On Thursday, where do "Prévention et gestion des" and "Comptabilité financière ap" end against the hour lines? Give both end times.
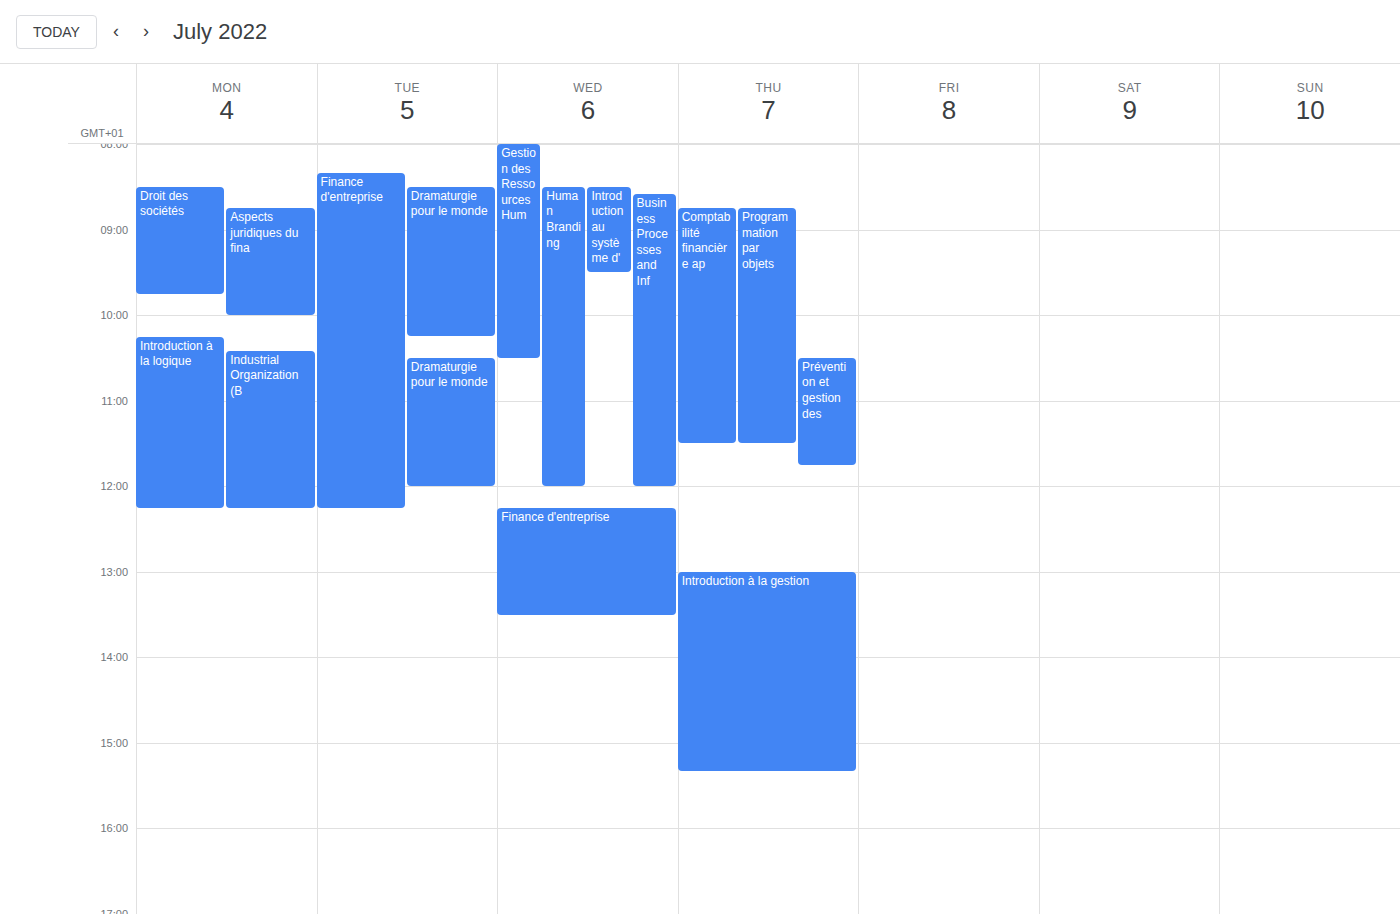
"Prévention et gestion des": 11:45 AM, neither: three quarters of the way from the 11 AM line to the 12 PM line. "Comptabilité financière ap": 11:30 AM, halfway between the 11 AM and 12 PM lines.